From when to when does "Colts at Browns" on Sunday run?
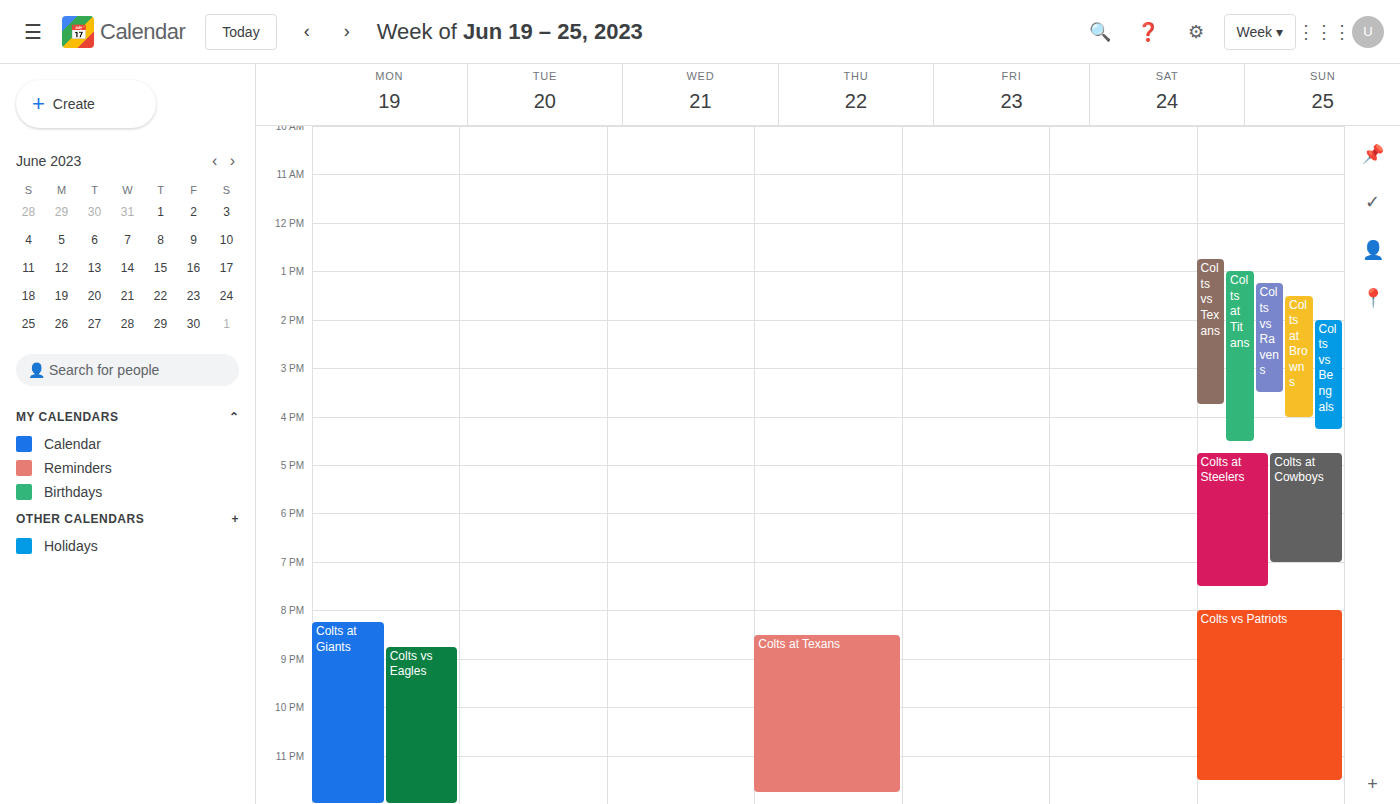
1:30 PM to 4:00 PM